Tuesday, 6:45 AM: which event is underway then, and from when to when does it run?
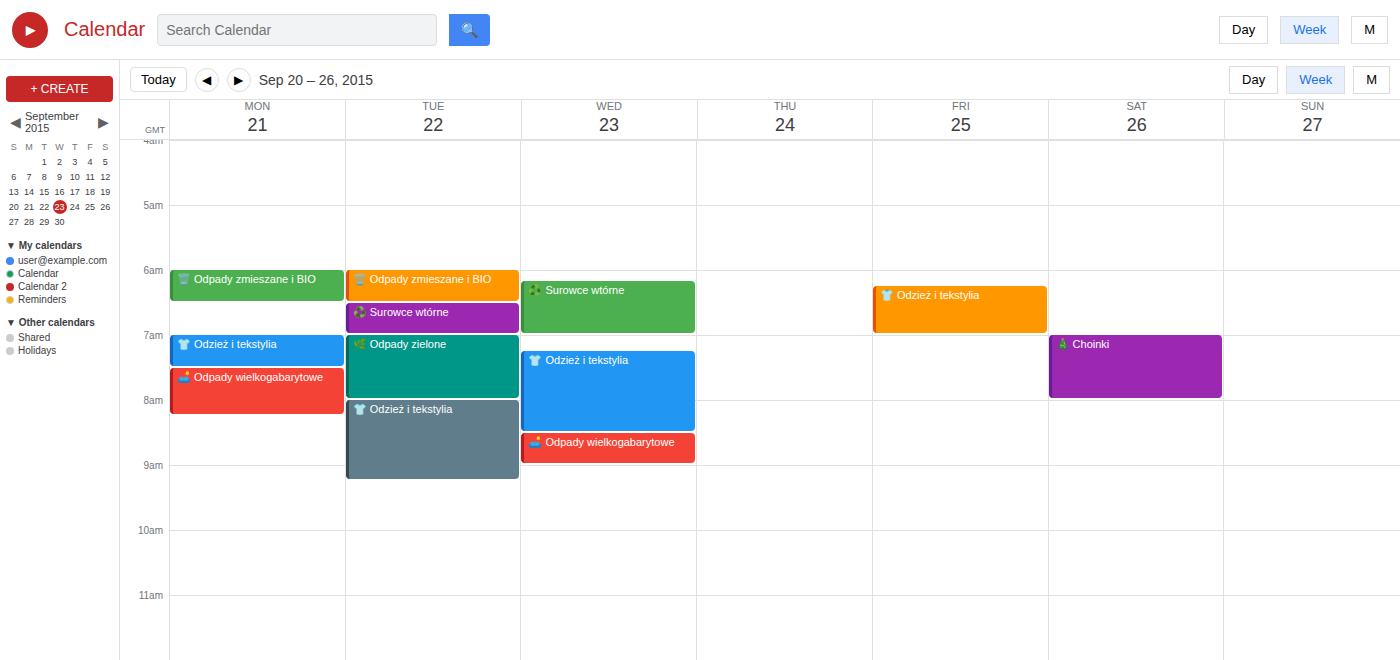
"♻️ Surowce wtórne", 6:30 AM to 7:00 AM